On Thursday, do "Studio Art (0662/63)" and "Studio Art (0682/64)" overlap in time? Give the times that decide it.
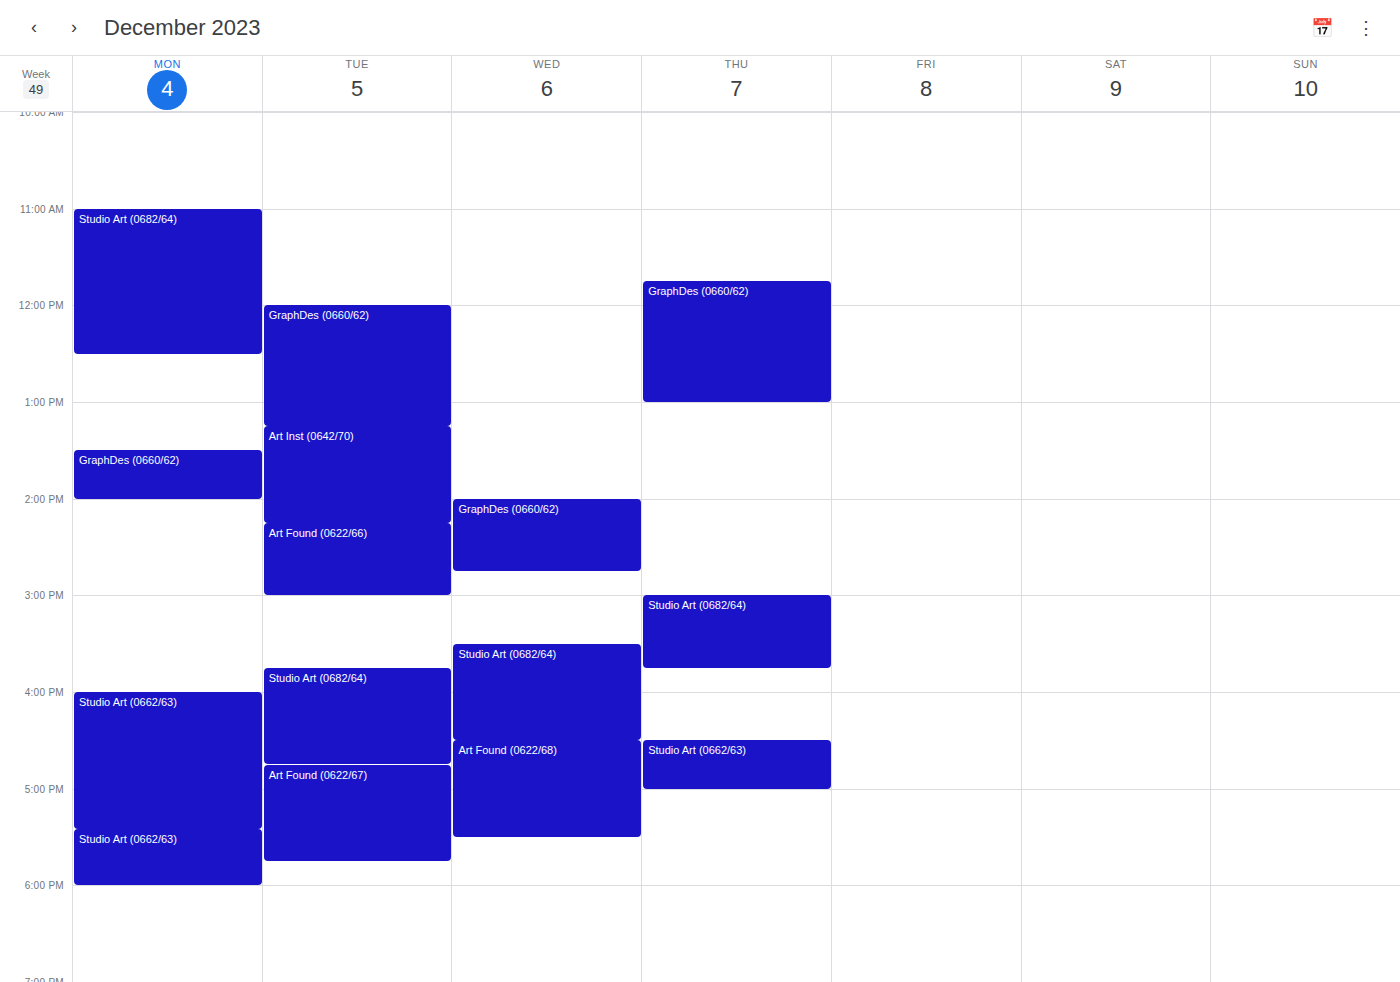
"Studio Art (0682/64)" ends at 3:45 PM and "Studio Art (0662/63)" starts at 4:30 PM -- no overlap.